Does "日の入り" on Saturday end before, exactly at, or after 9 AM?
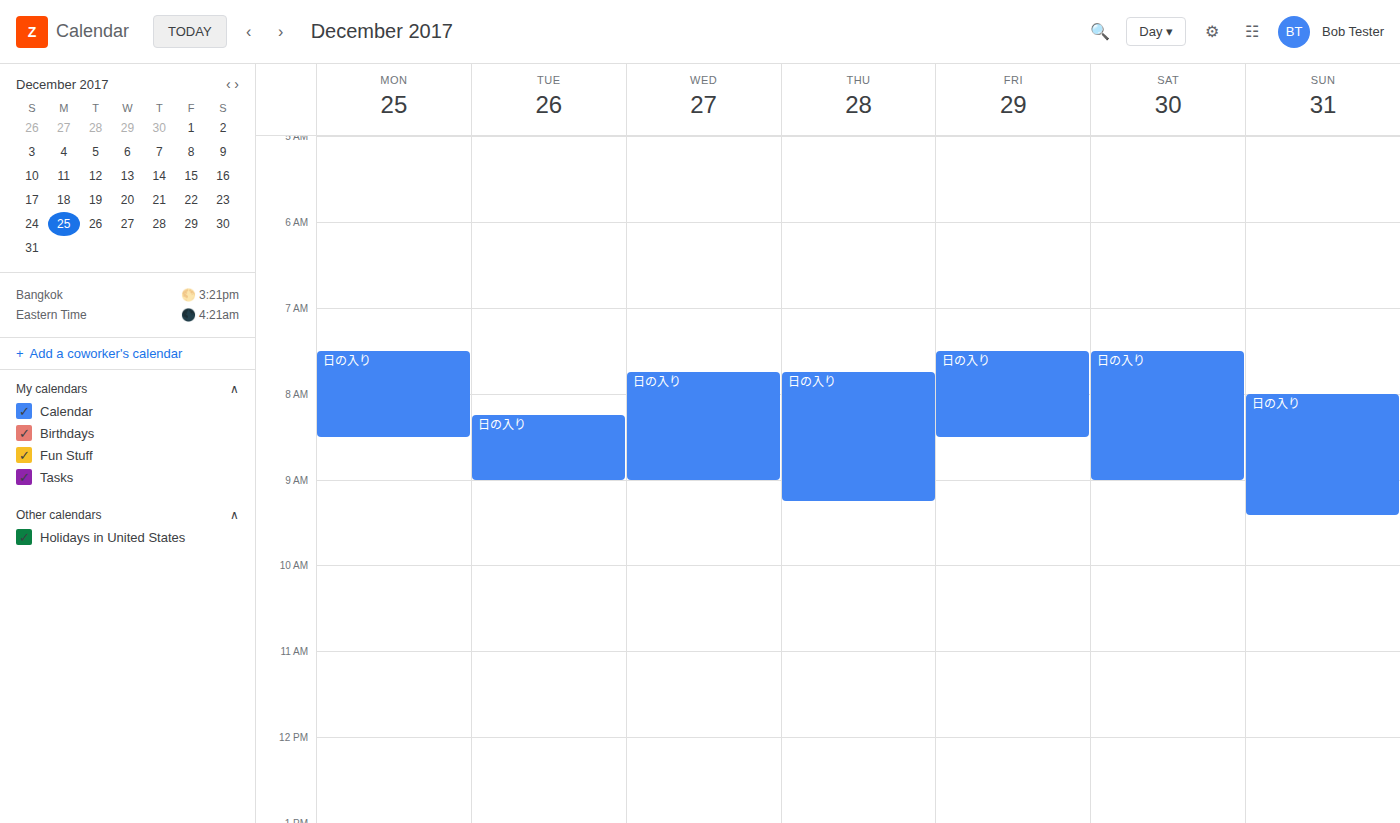
9:00 AM -- exactly at 9 AM, on the 9 AM line.